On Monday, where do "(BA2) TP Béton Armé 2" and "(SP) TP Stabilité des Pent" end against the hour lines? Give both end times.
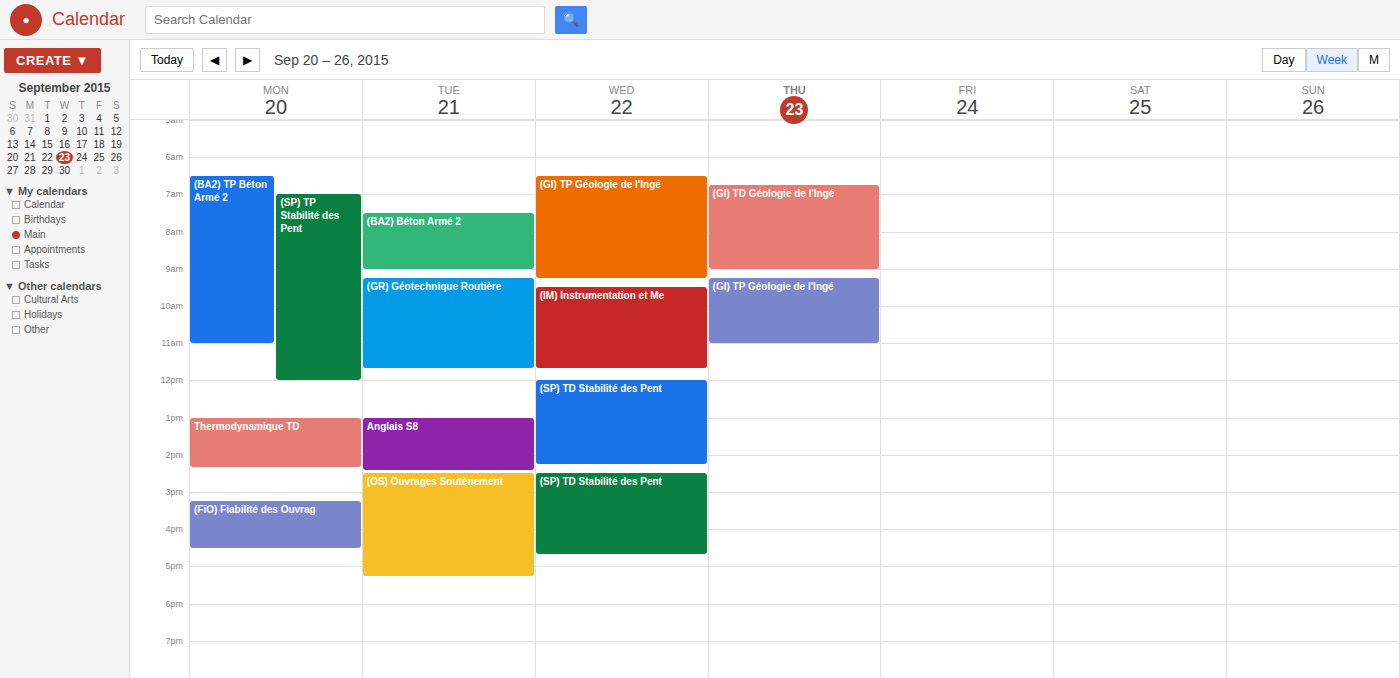
"(BA2) TP Béton Armé 2": 11:00 AM, exactly on the 11 AM line. "(SP) TP Stabilité des Pent": 12:00 PM, exactly on the 12 PM line.